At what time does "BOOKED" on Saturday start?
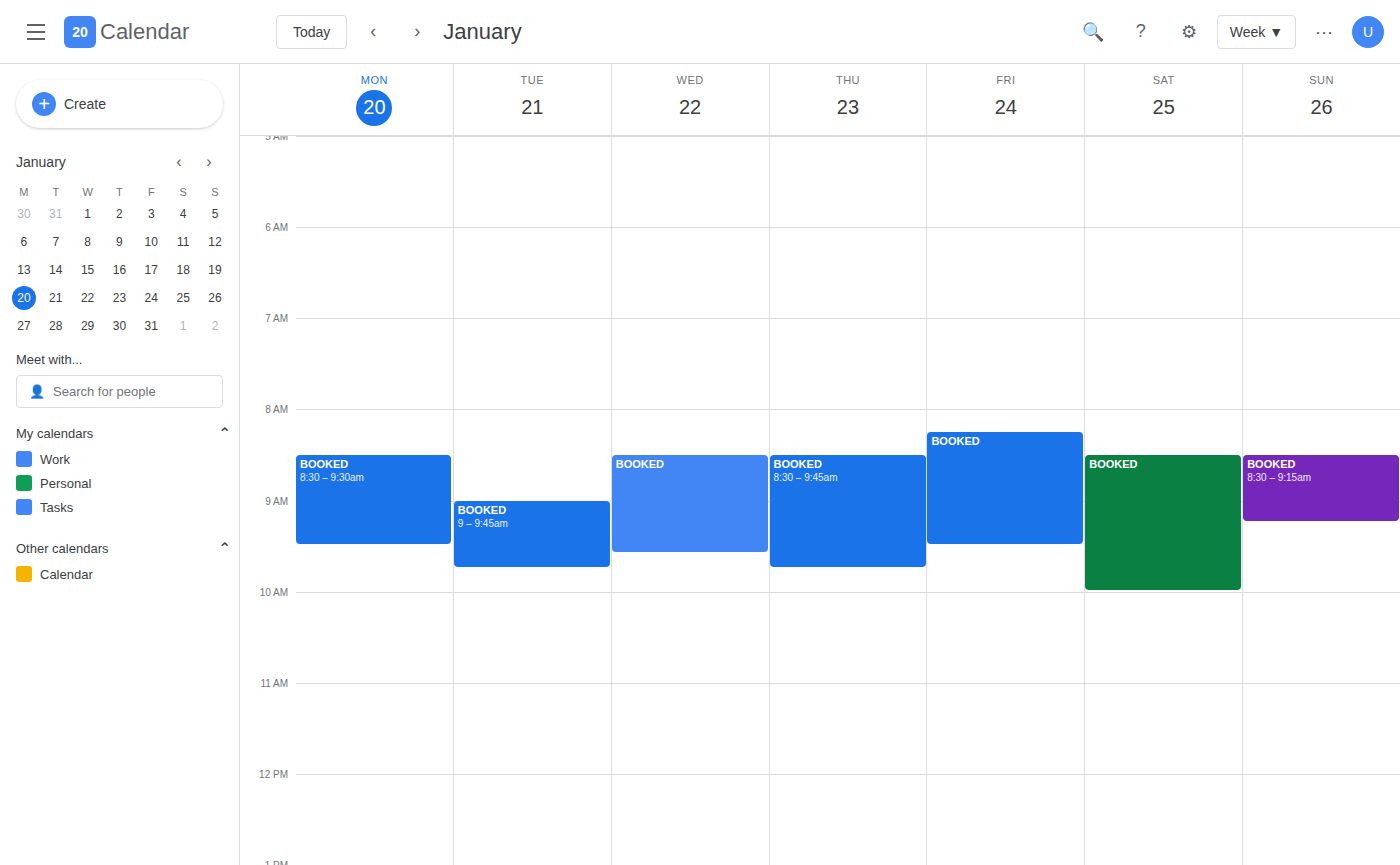
8:30 AM